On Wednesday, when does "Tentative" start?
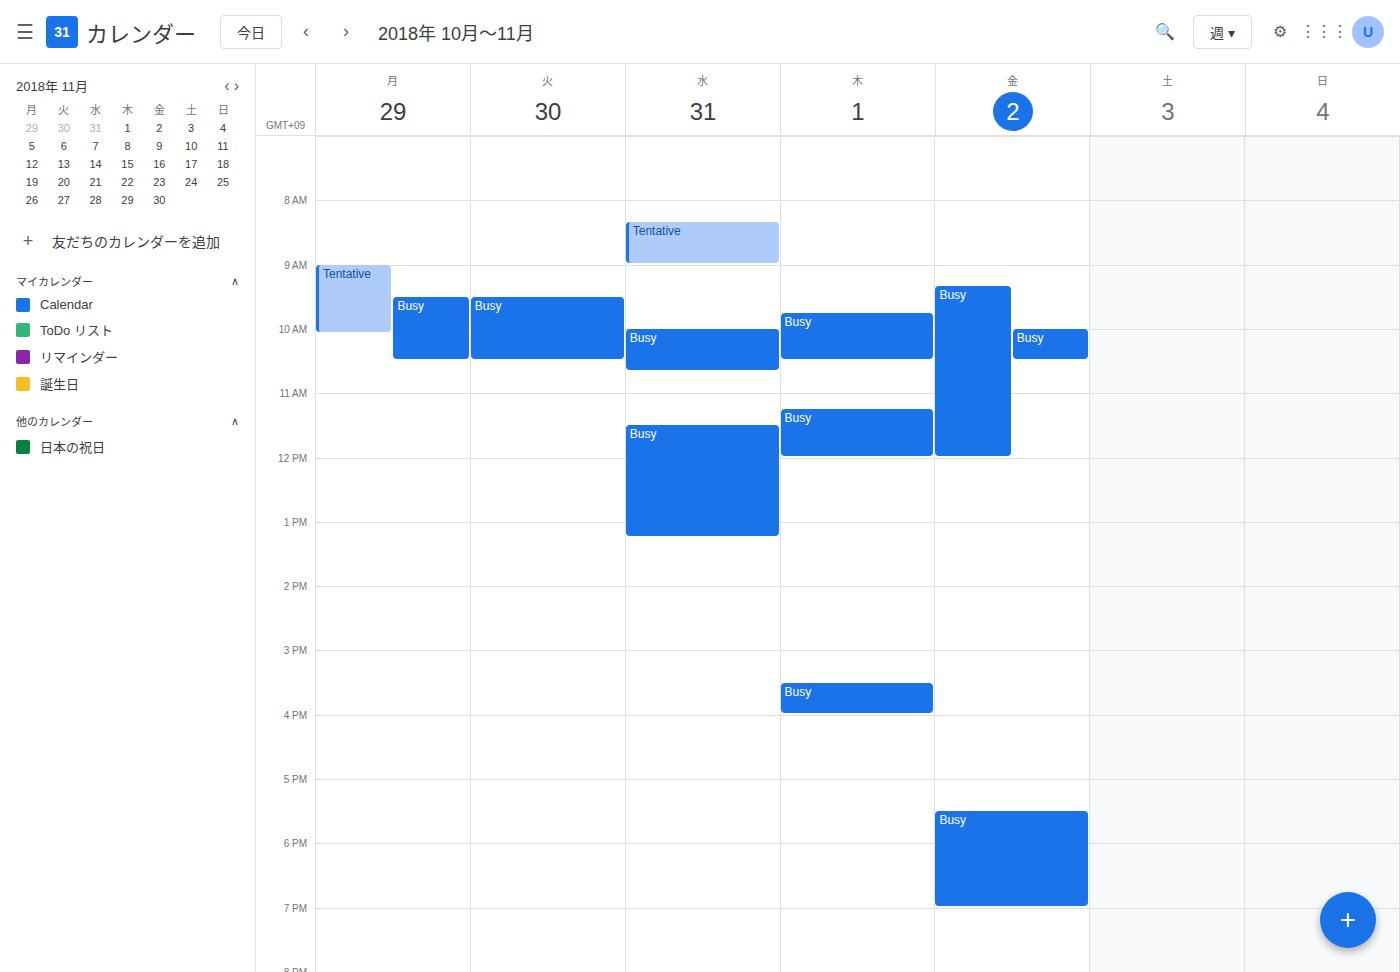
8:20 AM